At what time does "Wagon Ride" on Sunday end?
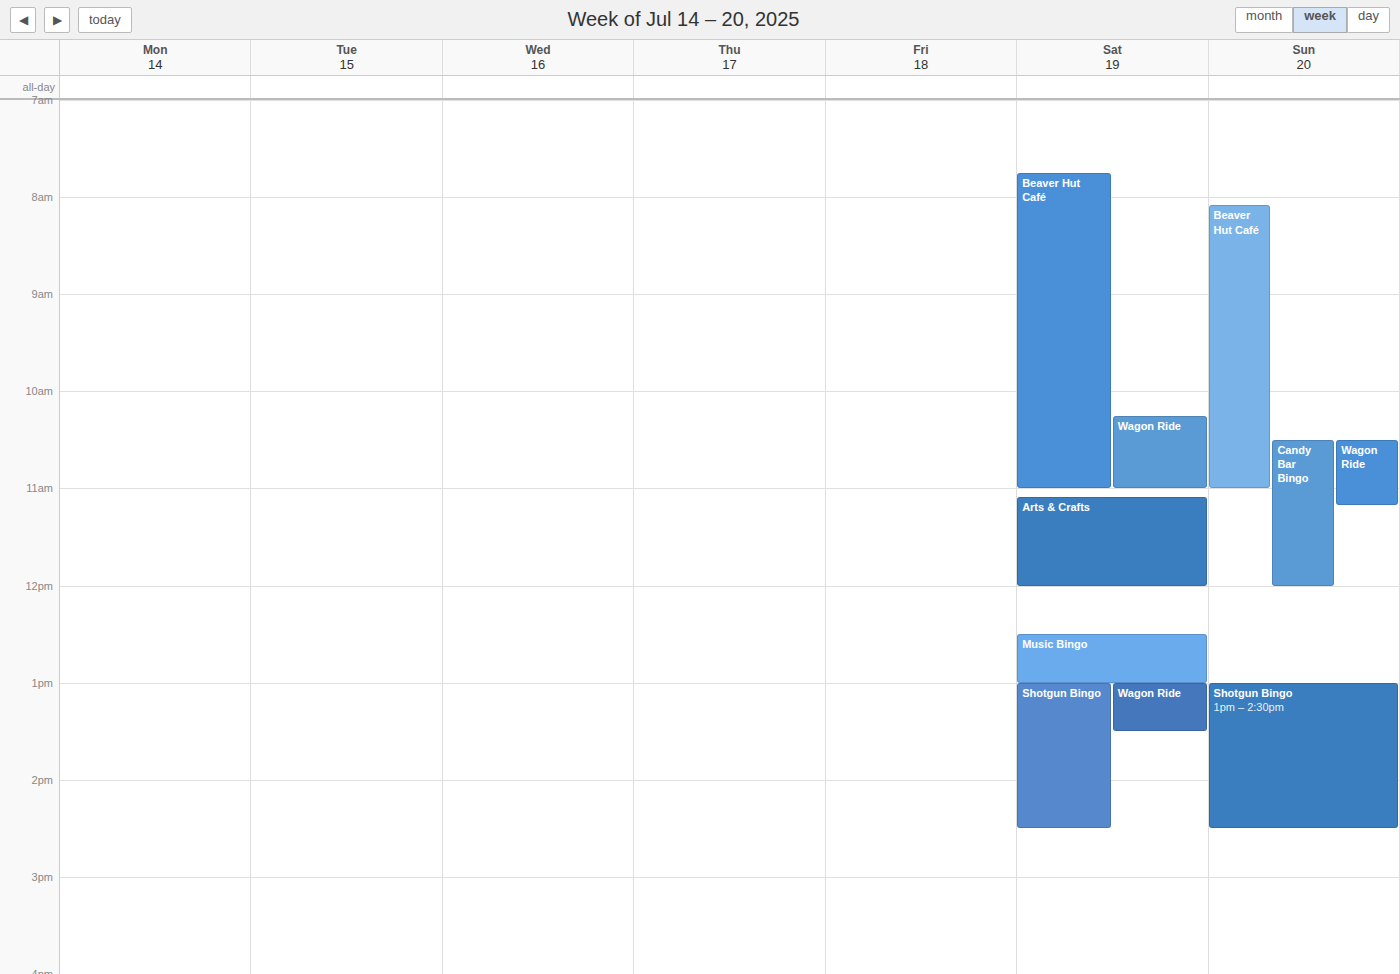
11:10 AM